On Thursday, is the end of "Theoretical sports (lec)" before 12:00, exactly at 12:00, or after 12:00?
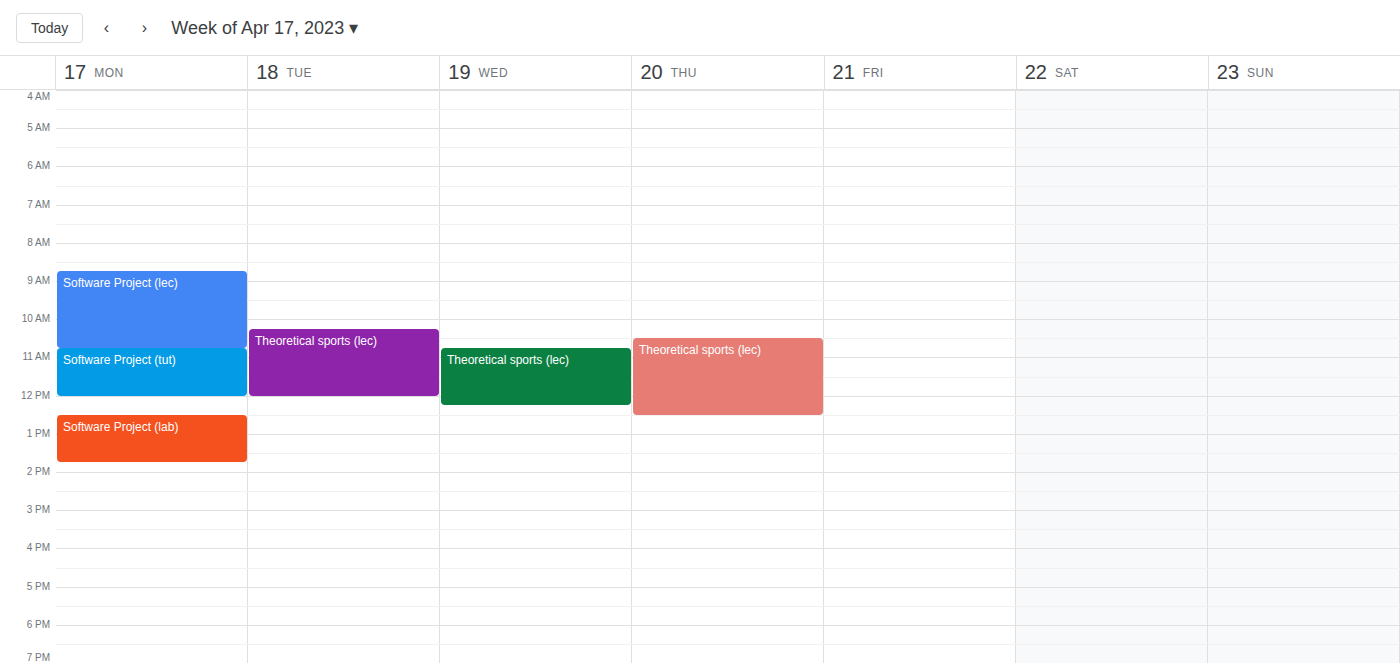
12:30 -- after 12:00, 30 minutes below the 12:00 line.